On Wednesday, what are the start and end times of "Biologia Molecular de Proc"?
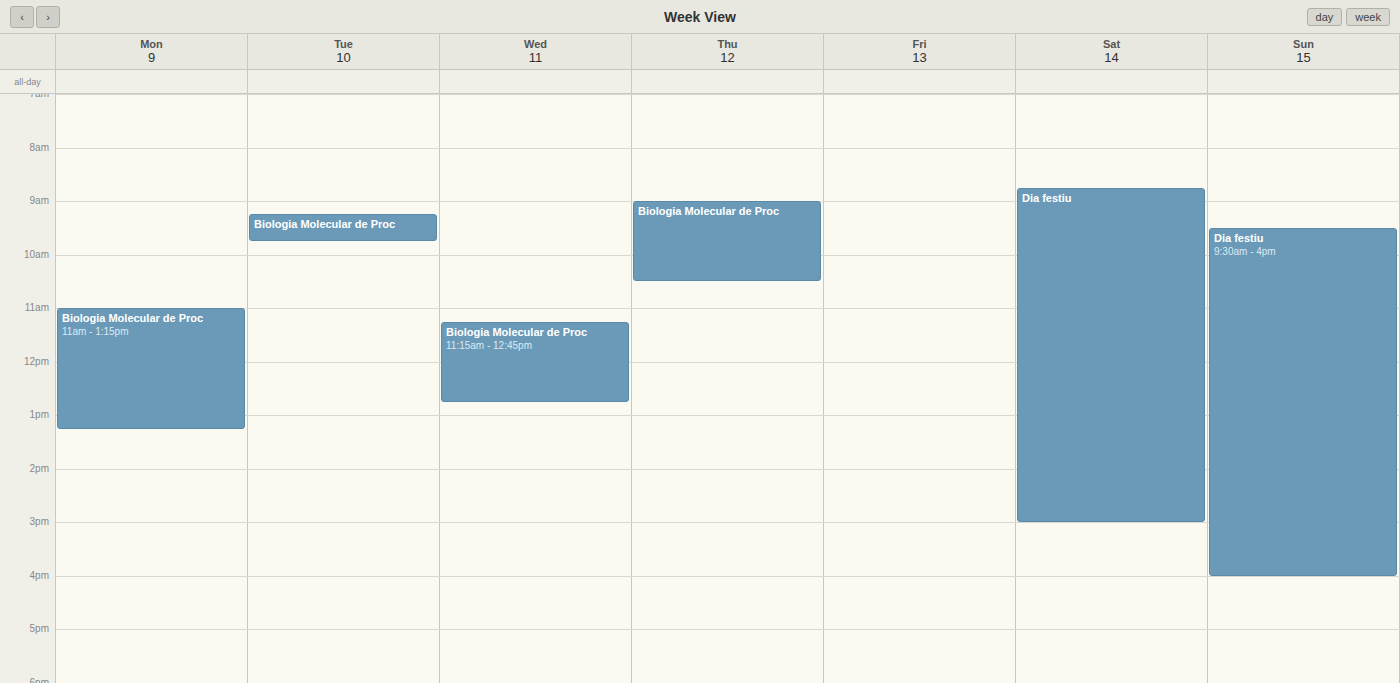
11:15 AM to 12:45 PM